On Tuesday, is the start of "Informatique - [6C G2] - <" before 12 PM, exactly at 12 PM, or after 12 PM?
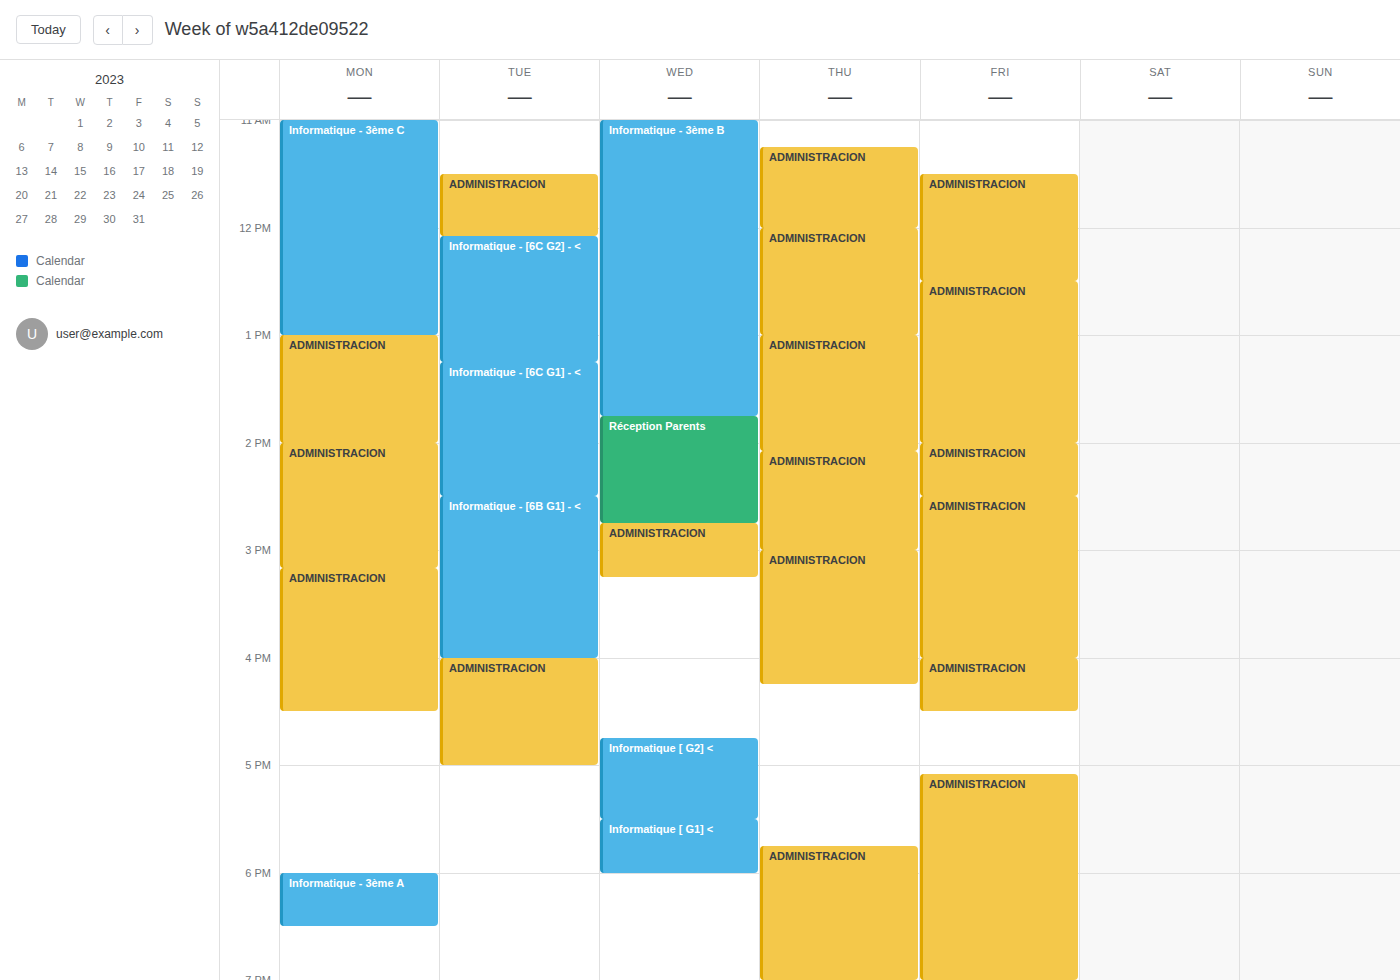
12:05 PM -- after 12 PM, 5 minutes below the 12 PM line.